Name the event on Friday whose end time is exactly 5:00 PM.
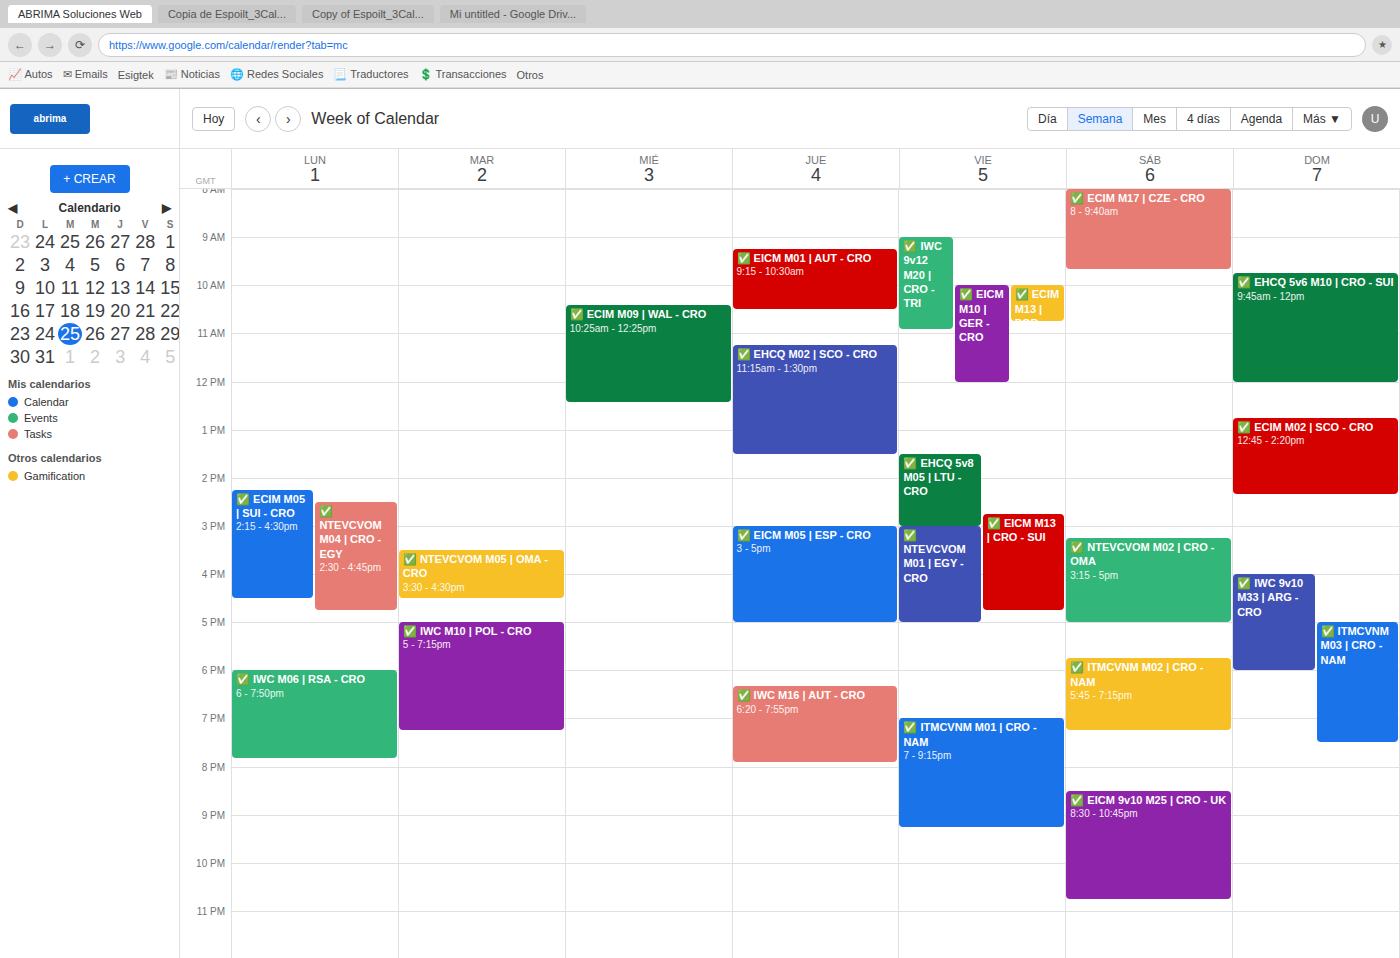
"✅ NTEVCVOM M01 | EGY - CRO"